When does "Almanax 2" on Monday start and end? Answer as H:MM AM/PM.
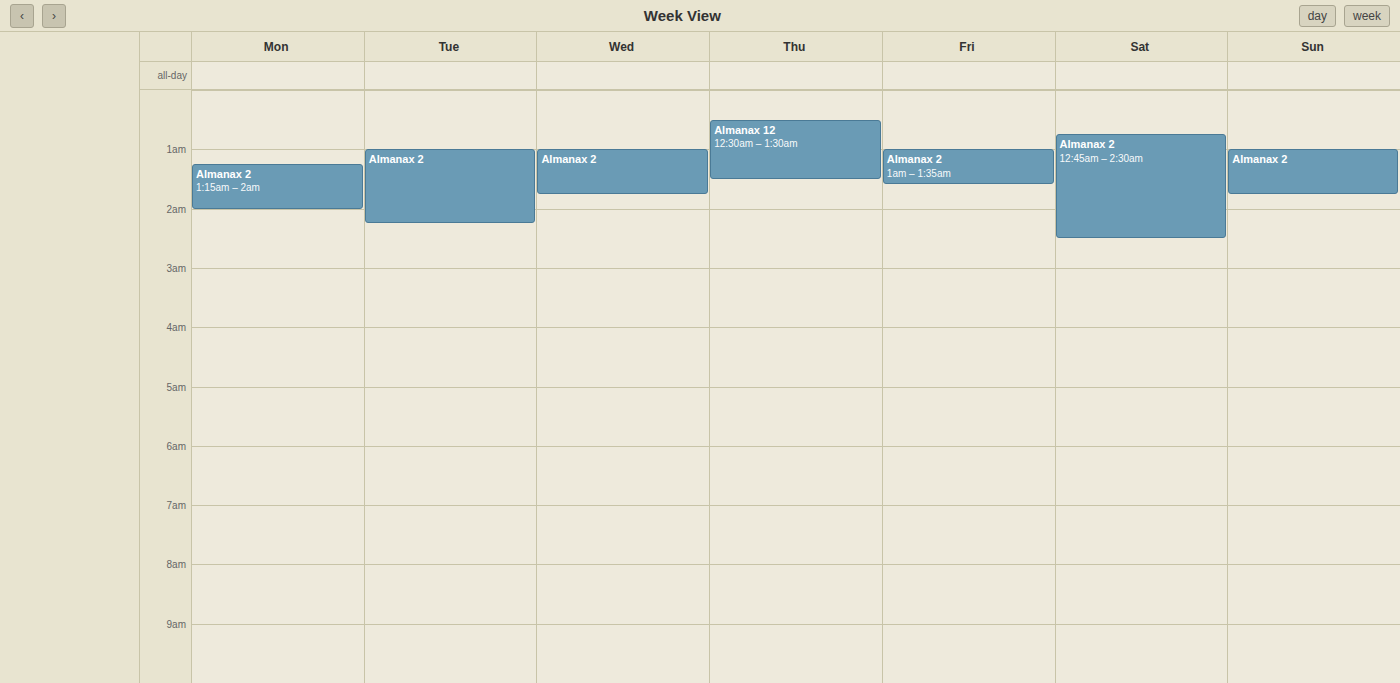
1:15 AM to 2:00 AM